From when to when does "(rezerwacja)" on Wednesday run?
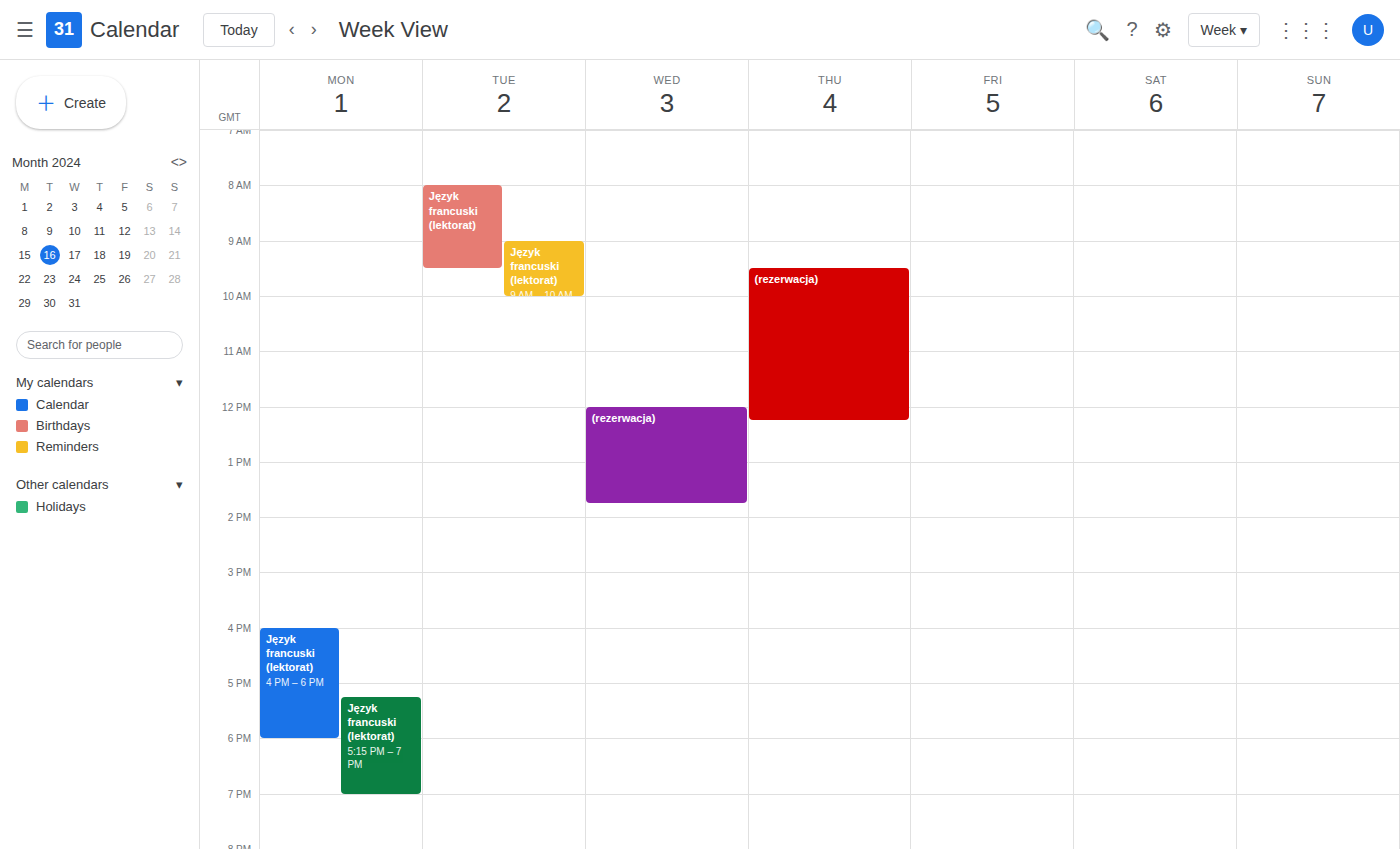
12:00 PM to 1:45 PM